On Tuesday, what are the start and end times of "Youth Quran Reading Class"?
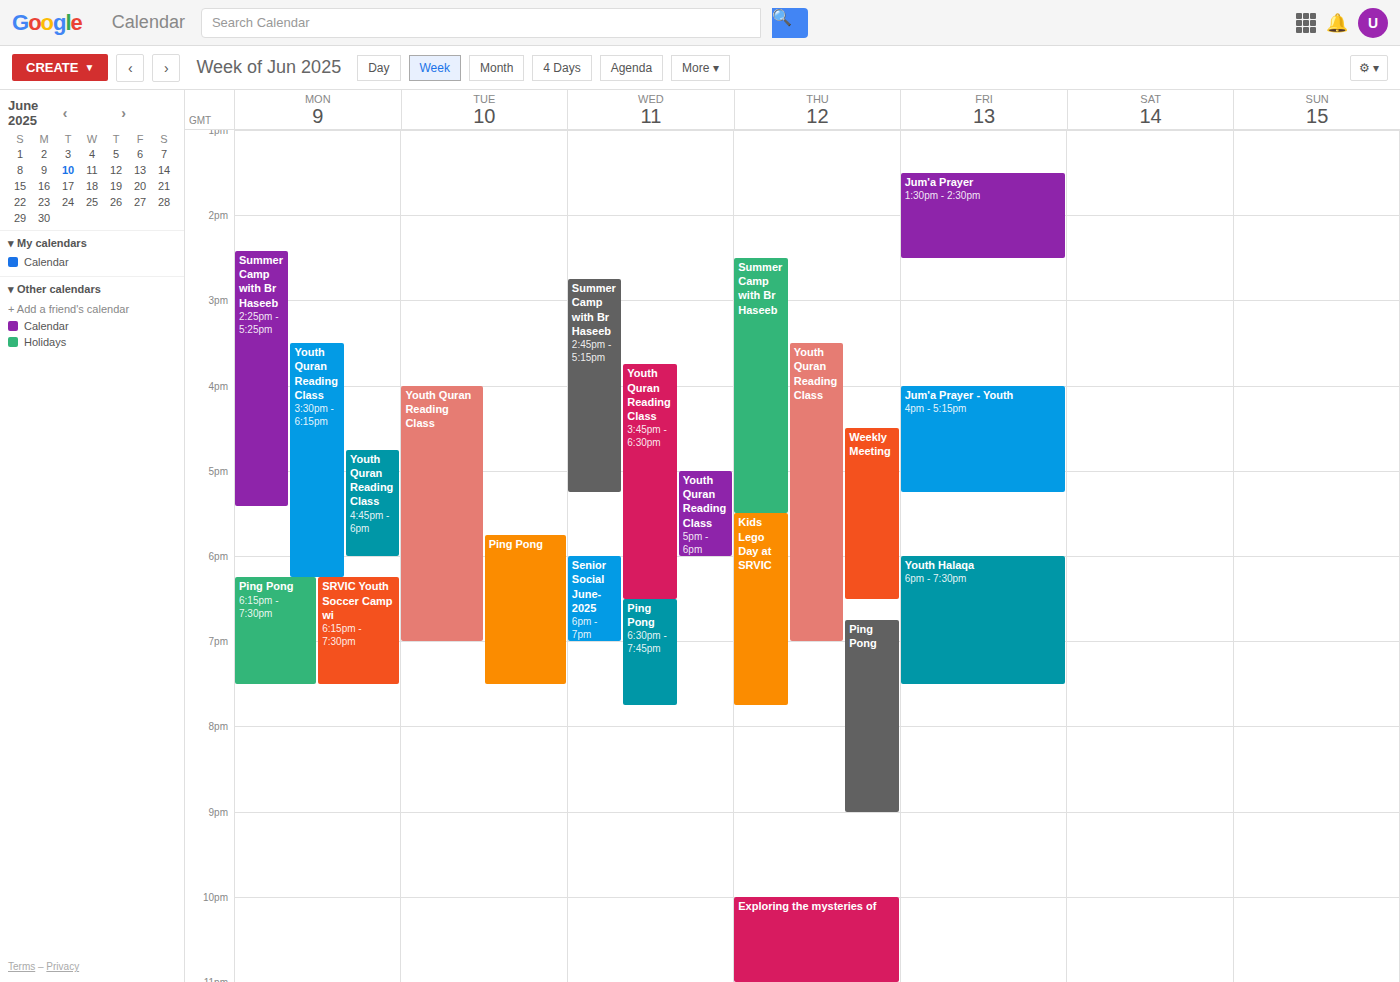
16:00 to 19:00